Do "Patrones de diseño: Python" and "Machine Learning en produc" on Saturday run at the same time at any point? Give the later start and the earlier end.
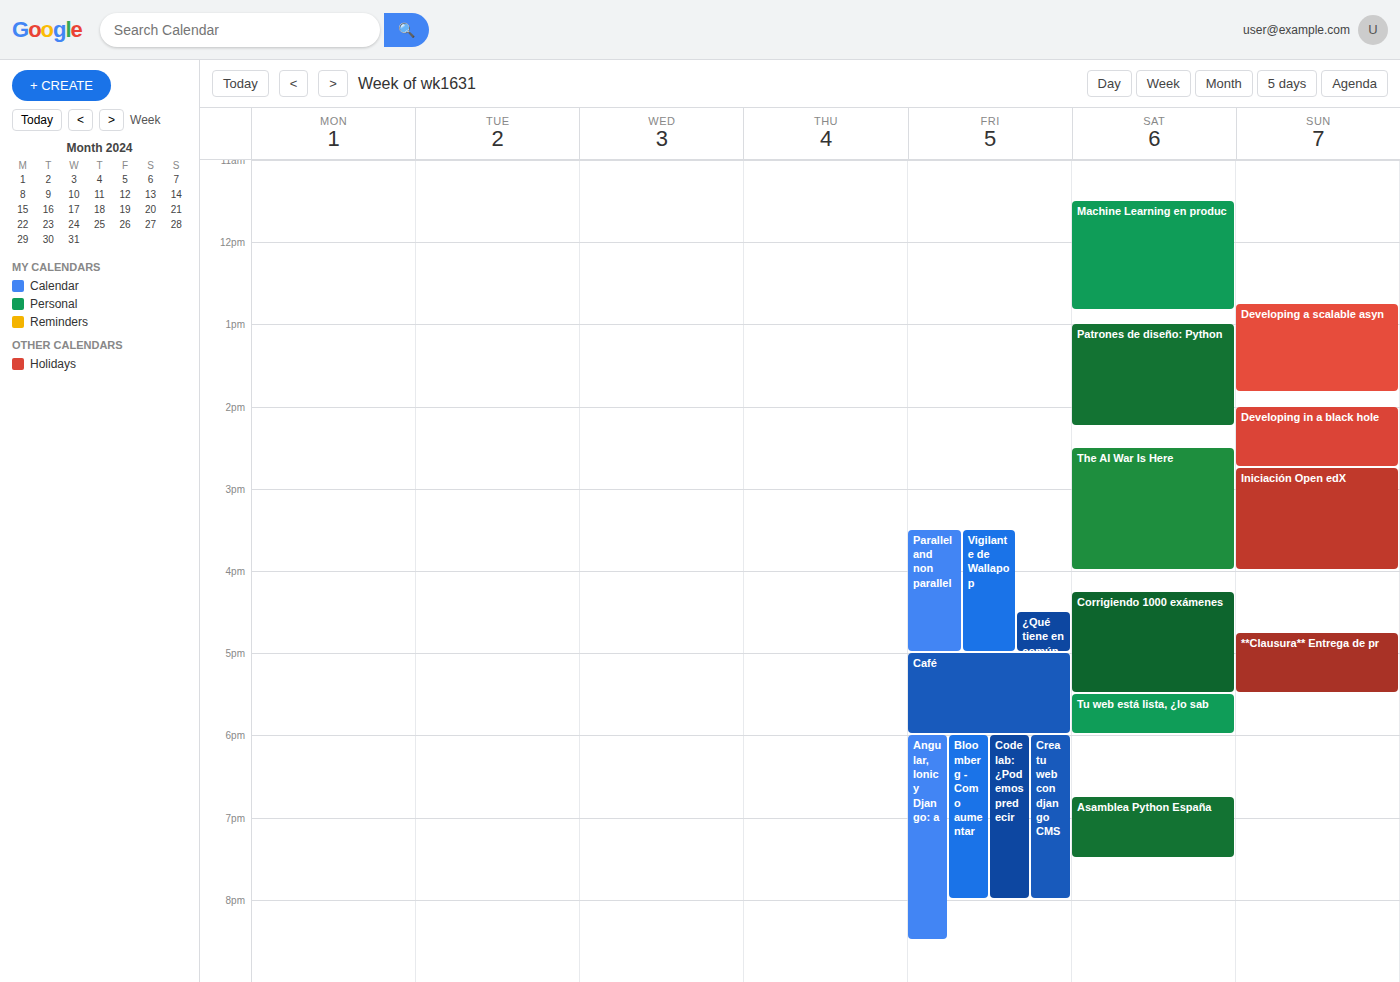
"Machine Learning en produc" ends at 12:50 and "Patrones de diseño: Python" starts at 13:00 -- no overlap.